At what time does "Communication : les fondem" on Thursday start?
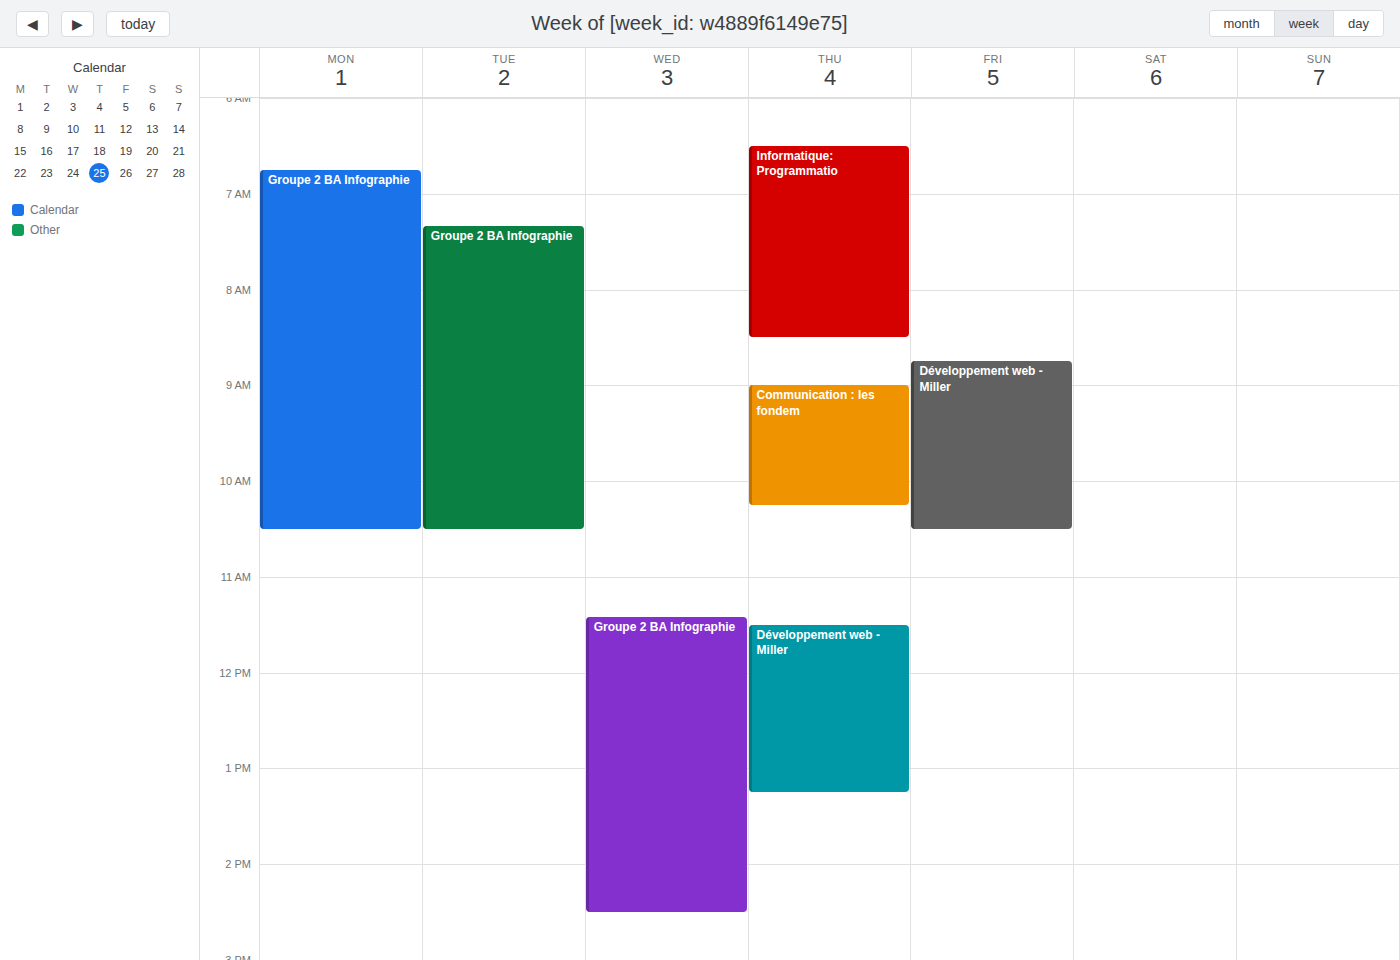
9:00 AM